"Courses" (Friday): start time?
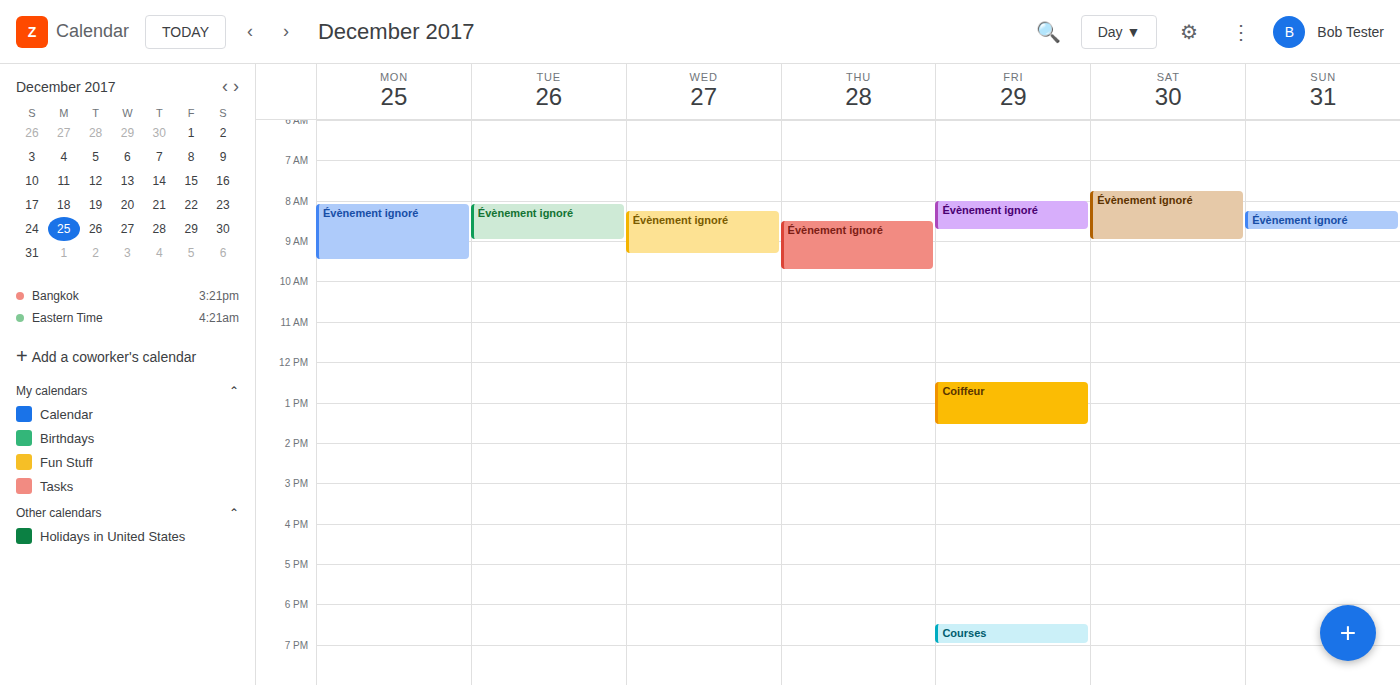
6:30 PM